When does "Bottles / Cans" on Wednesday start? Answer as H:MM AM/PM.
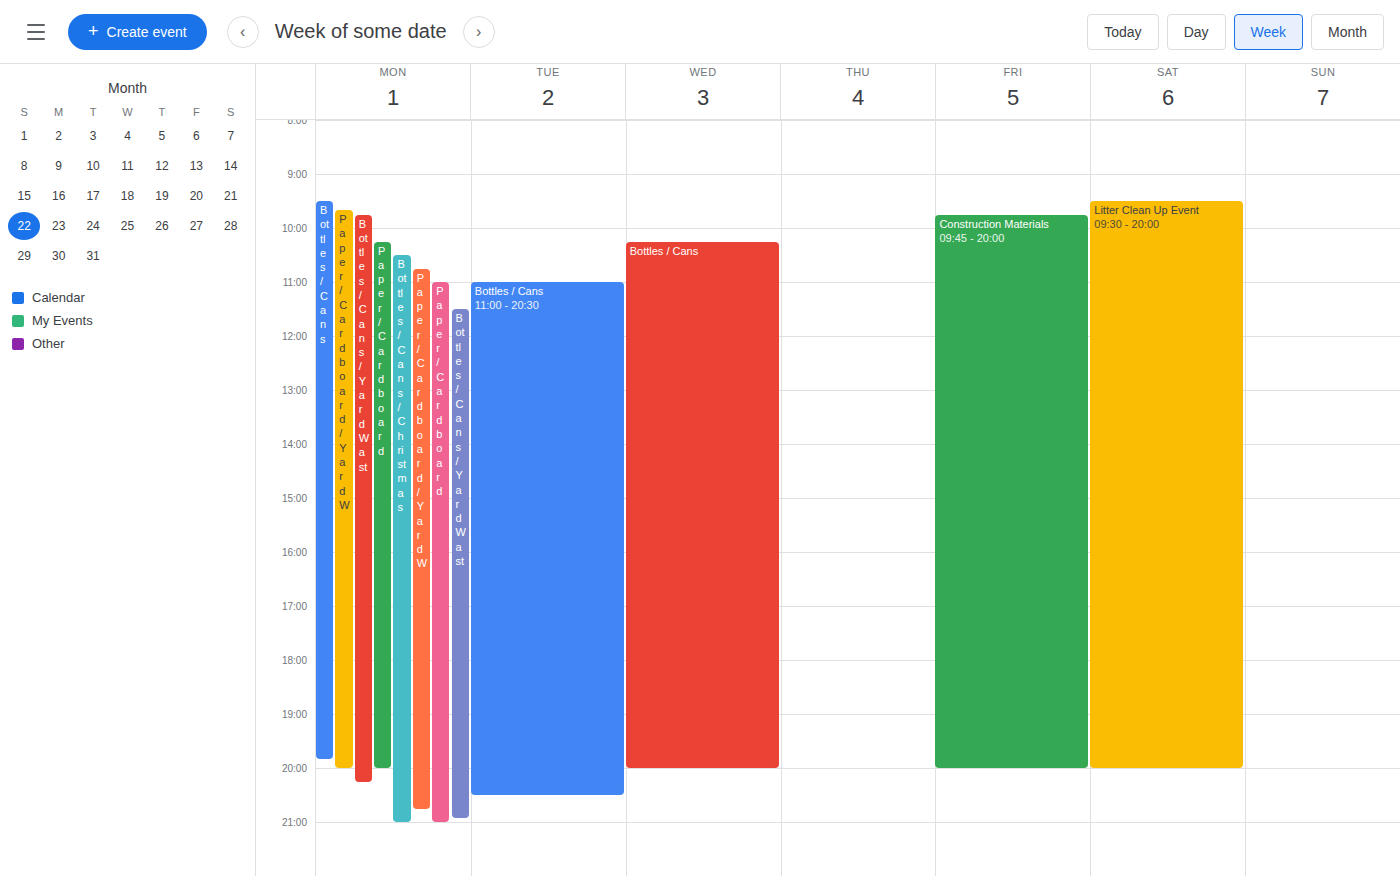
10:15 AM